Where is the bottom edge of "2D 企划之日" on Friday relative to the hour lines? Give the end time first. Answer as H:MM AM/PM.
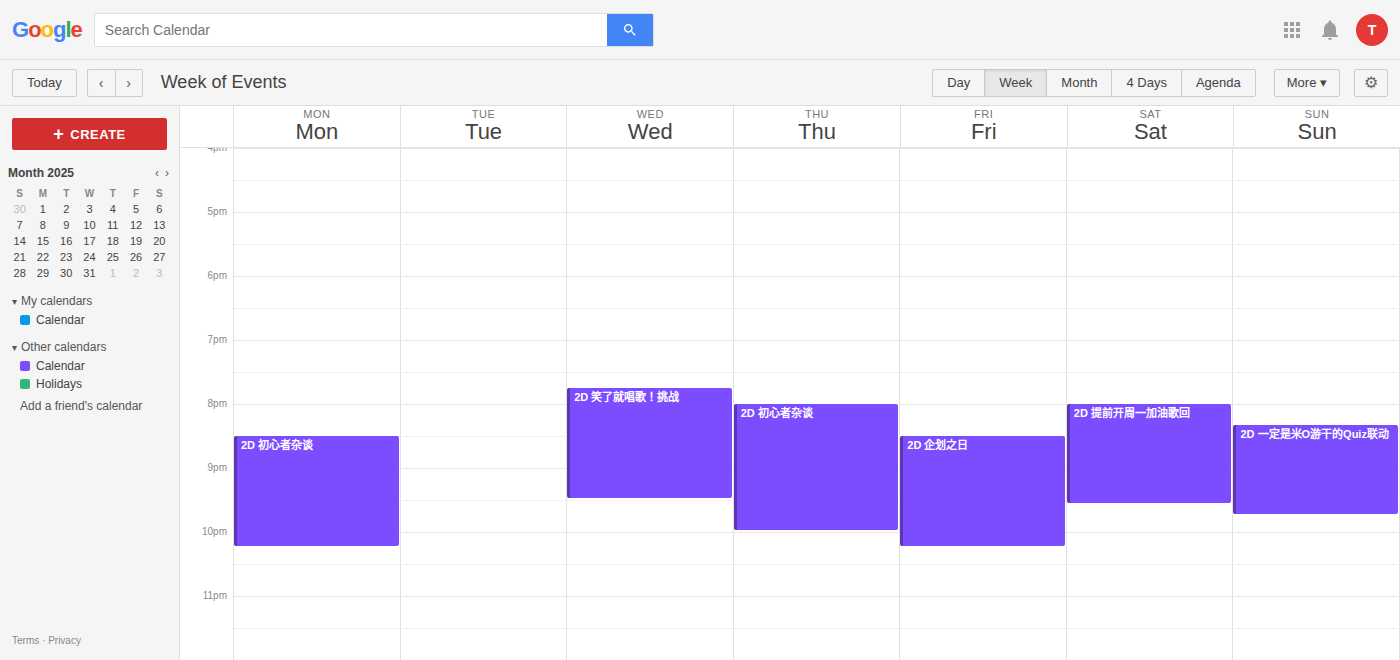
10:15 PM -- neither: a quarter of the way from the 10 PM line to the 11 PM line.